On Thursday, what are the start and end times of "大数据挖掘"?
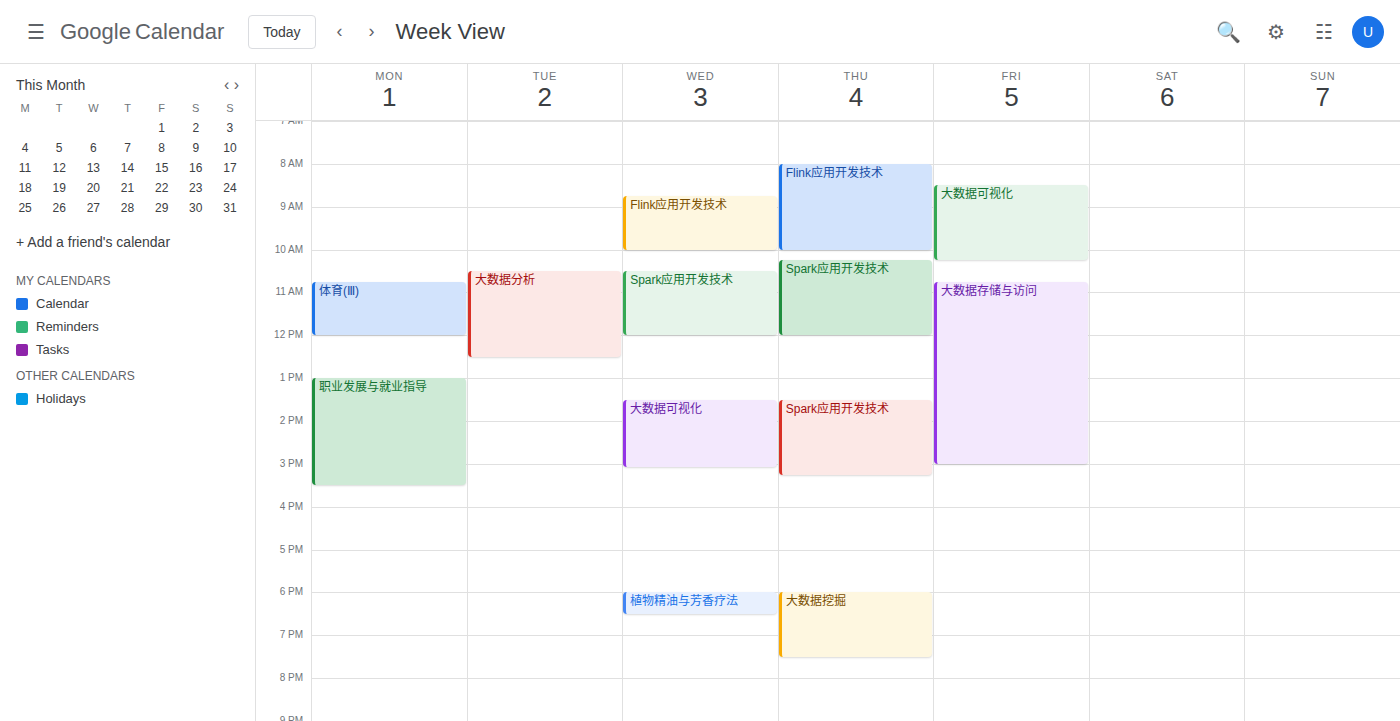
6:00 PM to 7:30 PM